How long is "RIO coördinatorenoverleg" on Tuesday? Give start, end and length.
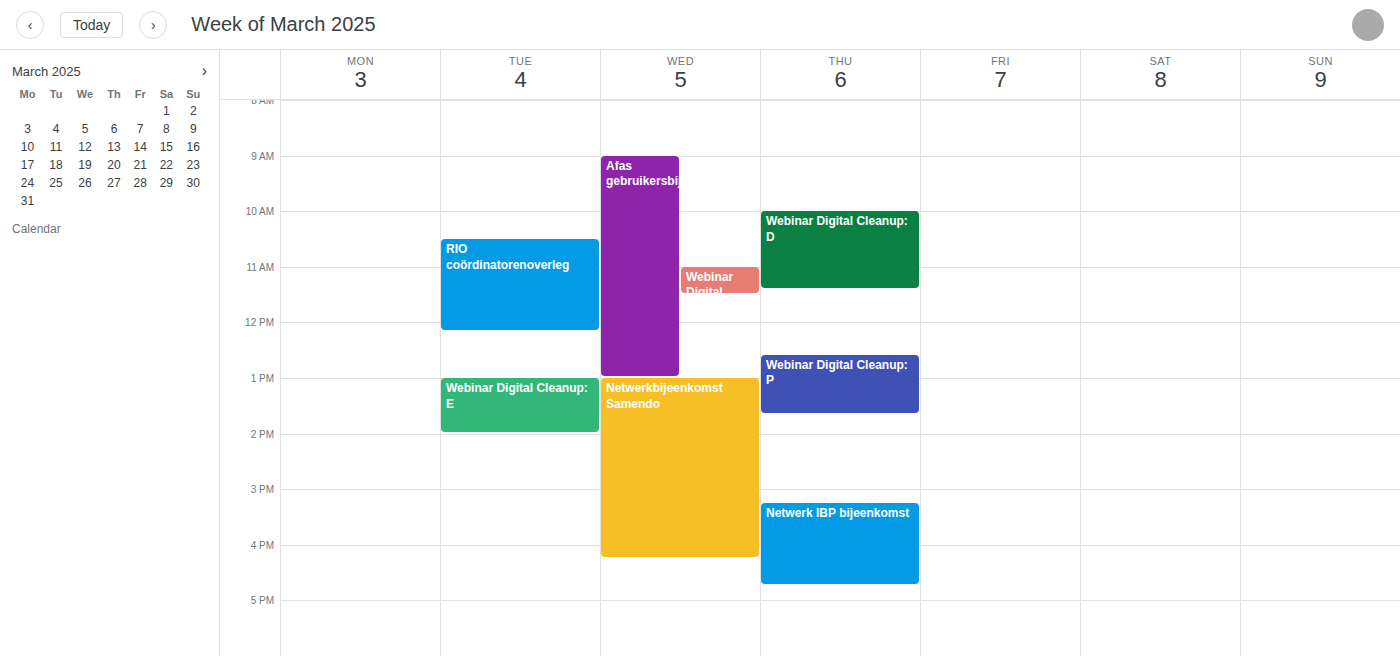
10:30 to 12:10, 1 hour 40 minutes